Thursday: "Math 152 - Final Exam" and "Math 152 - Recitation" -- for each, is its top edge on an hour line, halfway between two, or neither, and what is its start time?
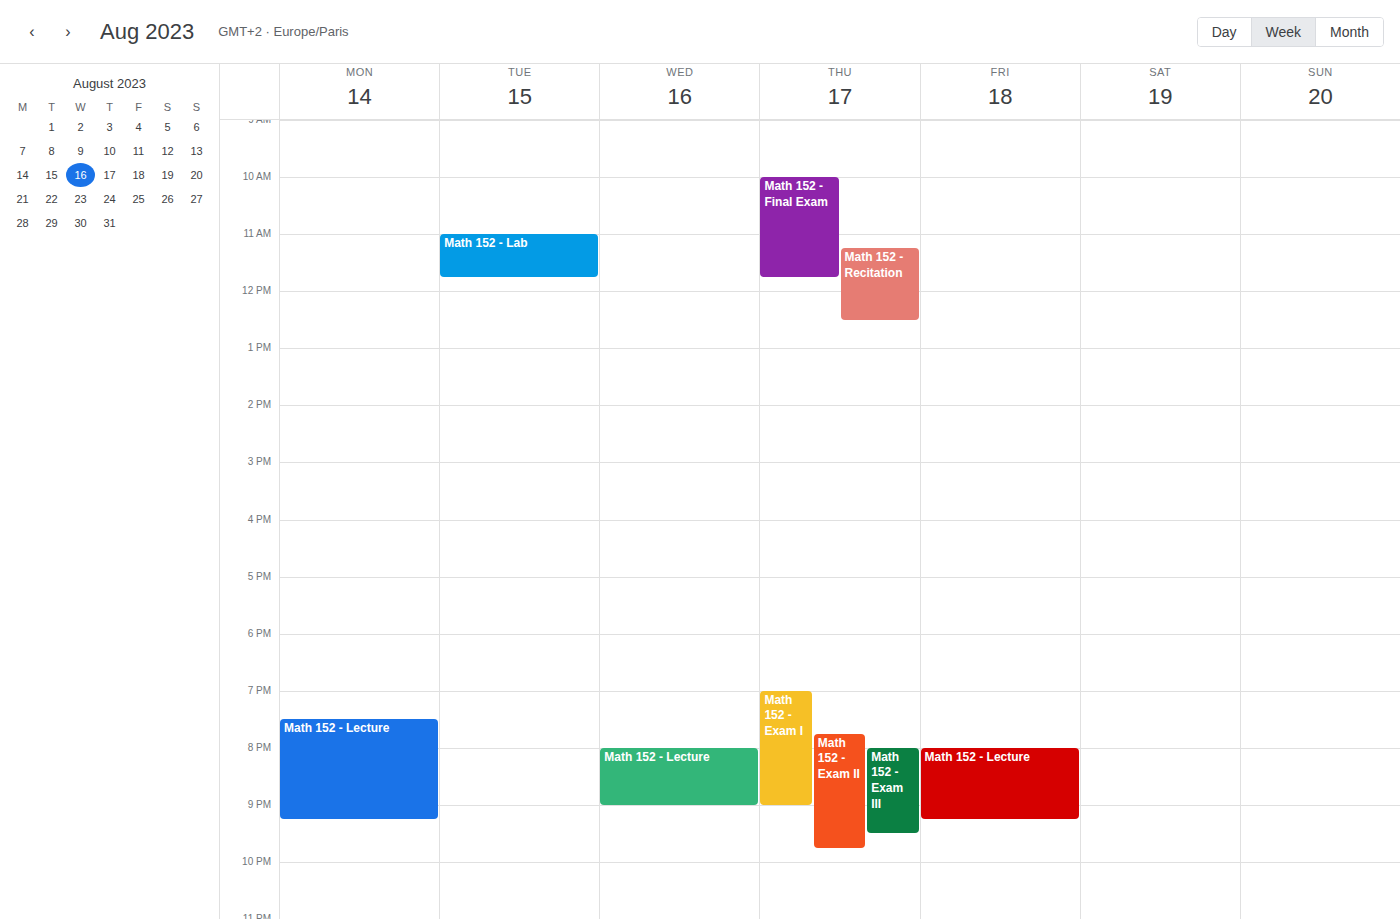
"Math 152 - Final Exam": 10:00 AM, exactly on the 10 AM line. "Math 152 - Recitation": 11:15 AM, neither: a quarter of the way from the 11 AM line to the 12 PM line.